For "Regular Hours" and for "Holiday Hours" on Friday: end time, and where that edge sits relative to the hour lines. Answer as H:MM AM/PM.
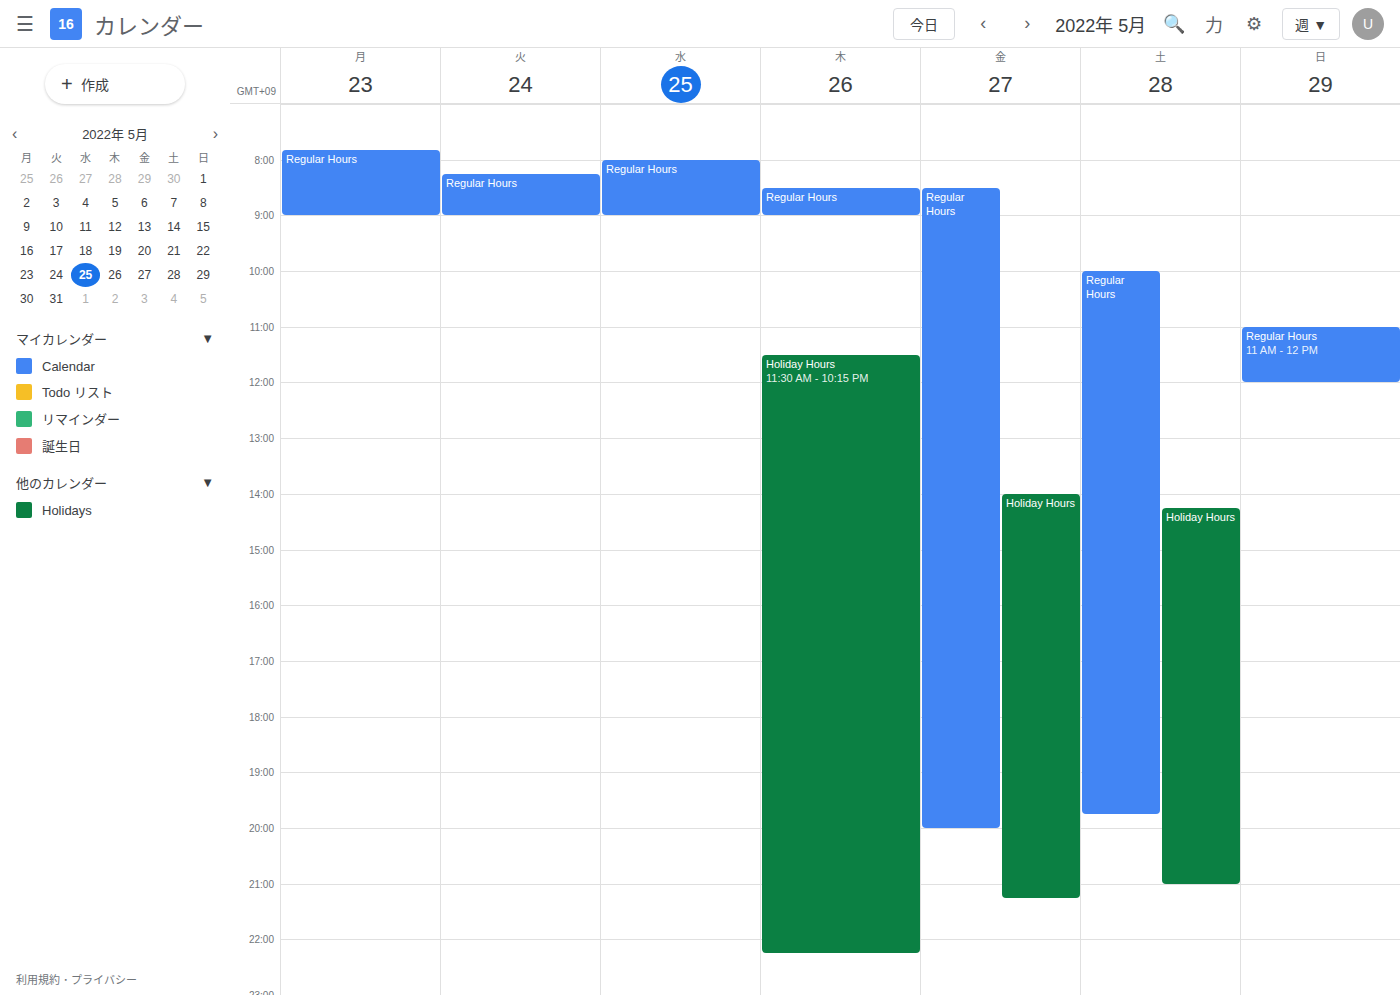
"Regular Hours": 8:00 PM, exactly on the 8 PM line. "Holiday Hours": 9:15 PM, neither: a quarter of the way from the 9 PM line to the 10 PM line.